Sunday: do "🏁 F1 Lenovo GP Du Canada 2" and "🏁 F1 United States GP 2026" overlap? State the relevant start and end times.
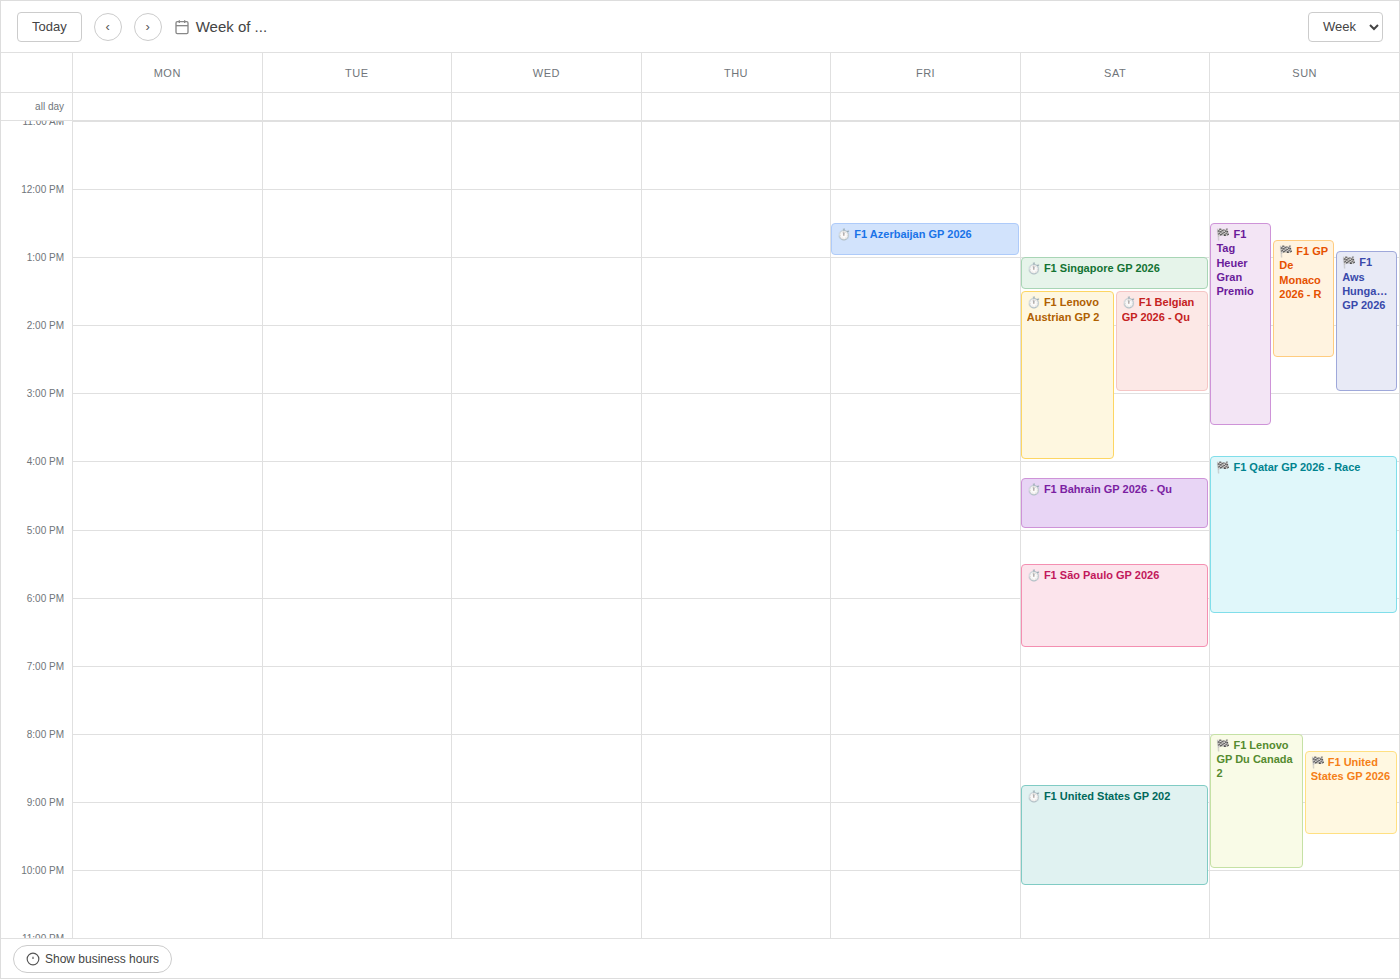
"🏁 F1 United States GP 2026" runs 20:15 to 21:30, inside "🏁 F1 Lenovo GP Du Canada 2" -- they overlap.